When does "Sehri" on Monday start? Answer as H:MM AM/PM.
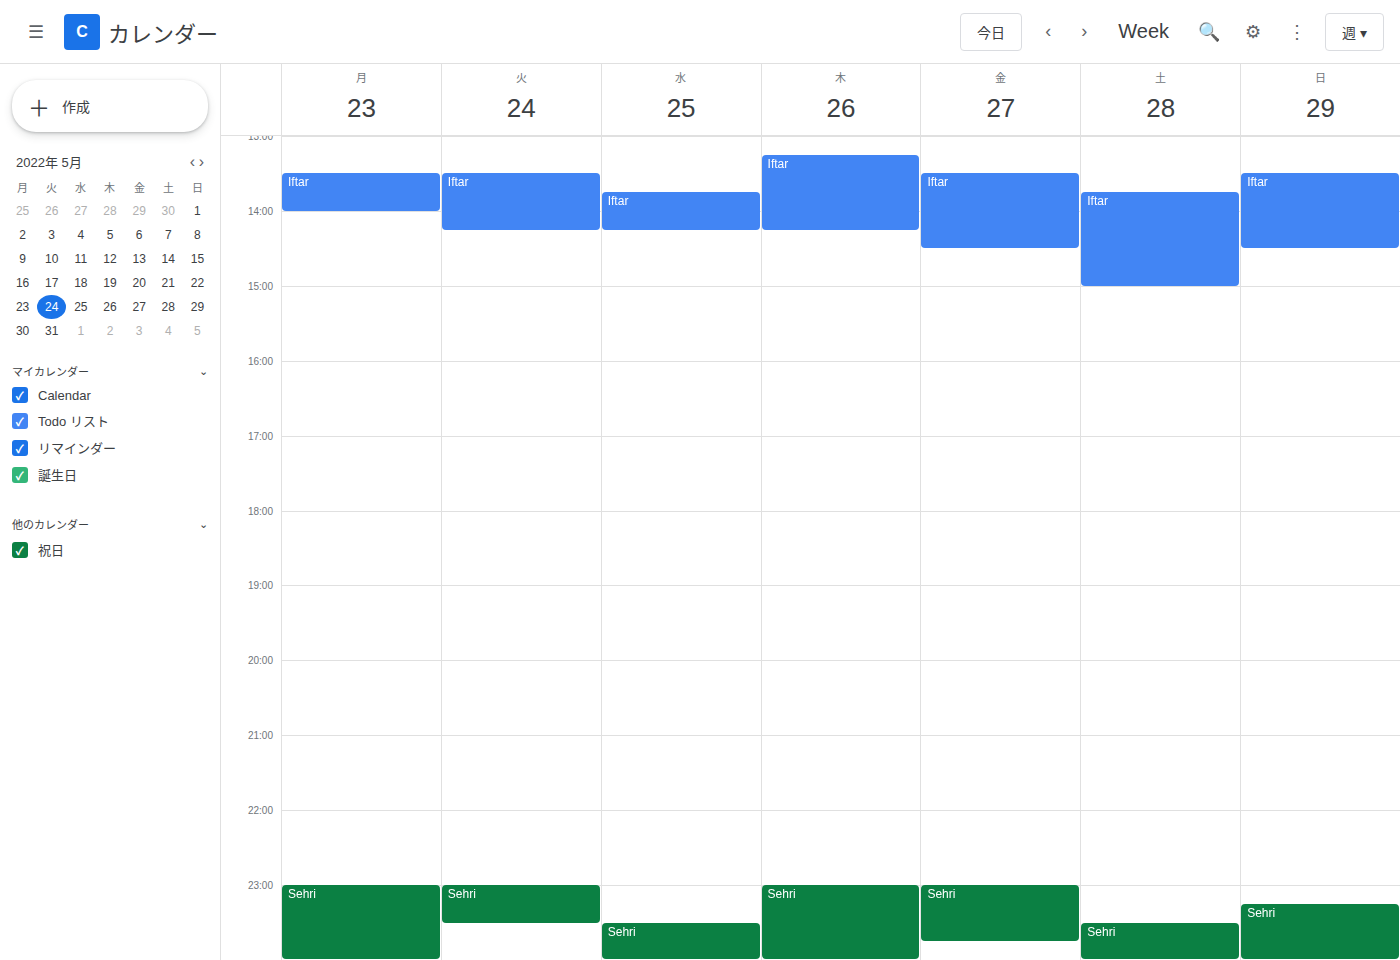
11:00 PM